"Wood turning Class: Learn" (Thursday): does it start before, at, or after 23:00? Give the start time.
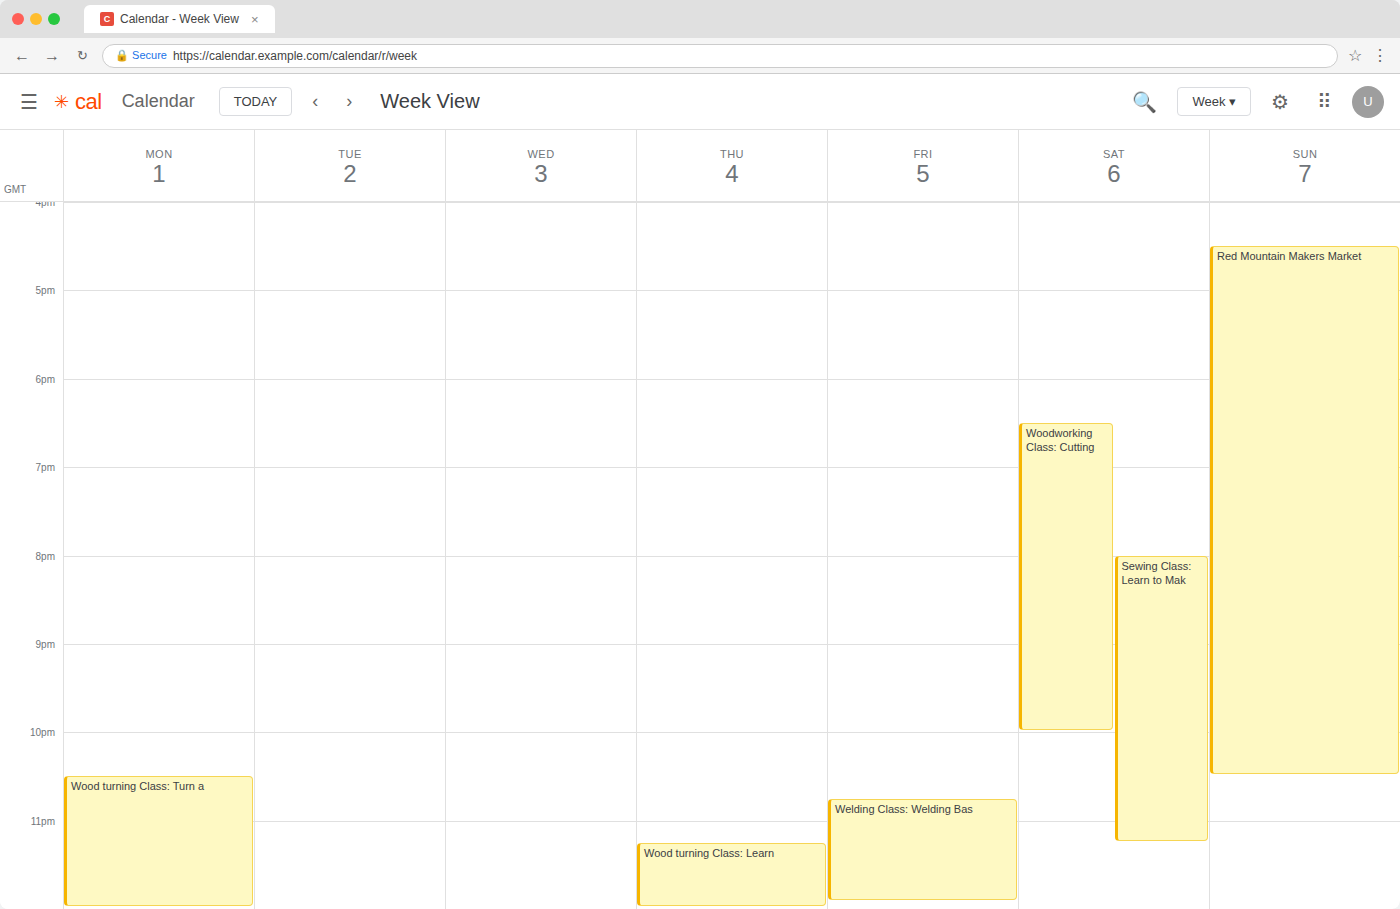
23:15 -- after 23:00, 15 minutes below the 23:00 line.